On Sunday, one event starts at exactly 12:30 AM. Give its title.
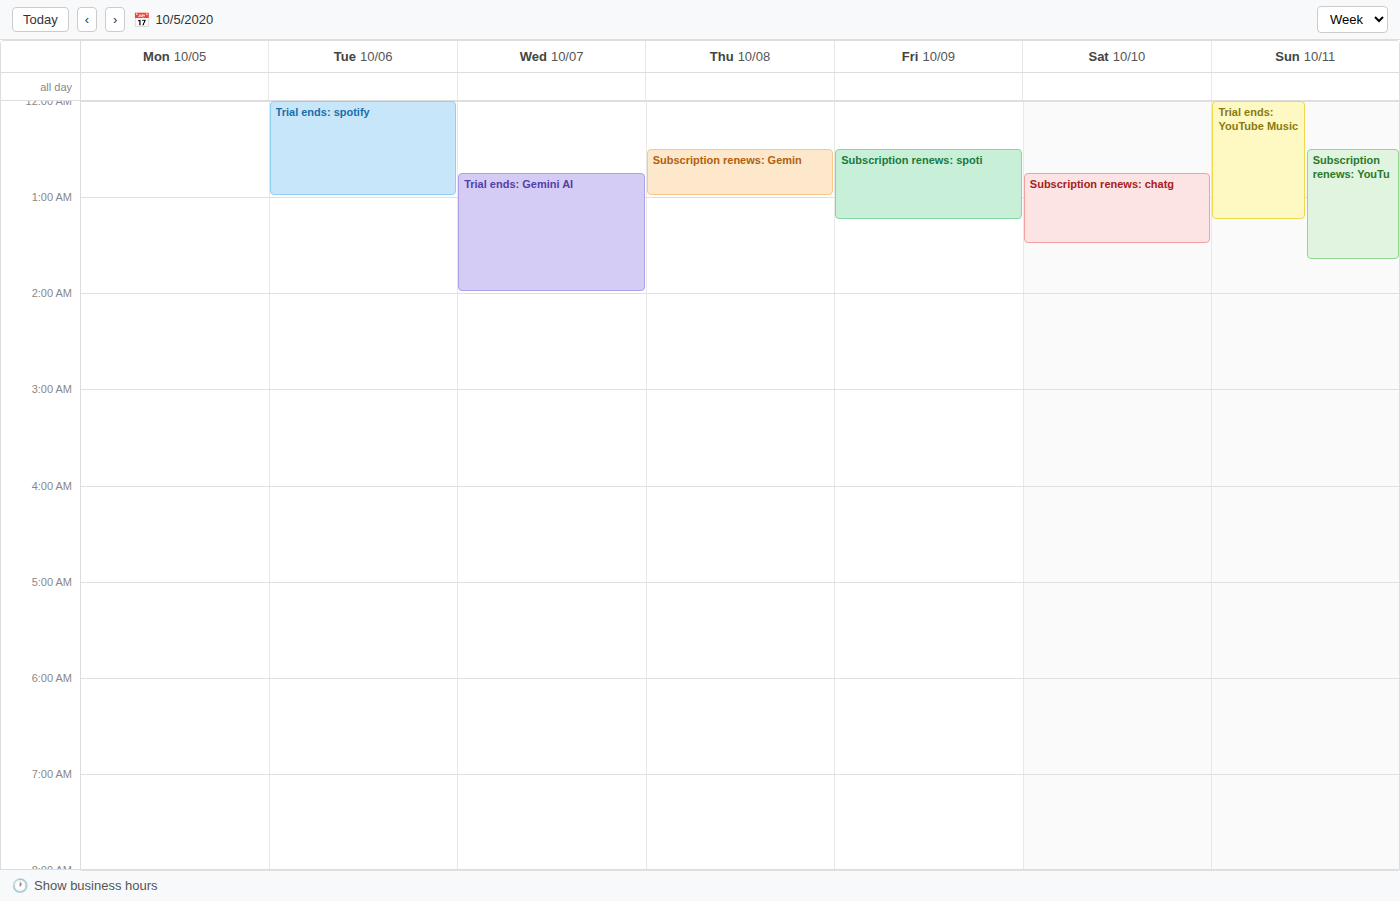
"Subscription renews: YouTu"